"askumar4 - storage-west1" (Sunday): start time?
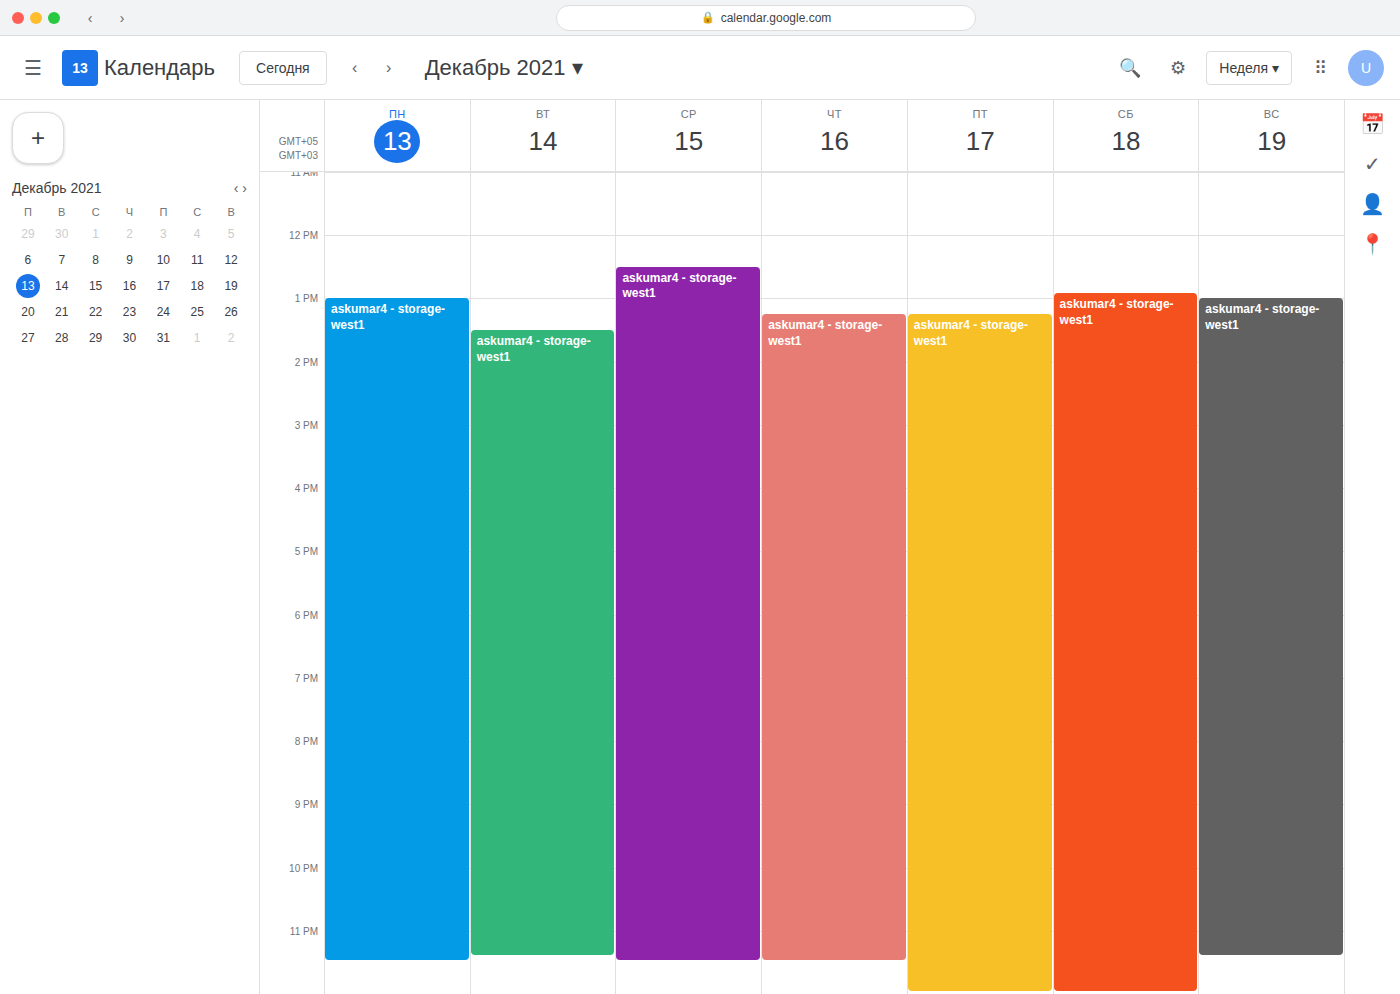
1:00 PM